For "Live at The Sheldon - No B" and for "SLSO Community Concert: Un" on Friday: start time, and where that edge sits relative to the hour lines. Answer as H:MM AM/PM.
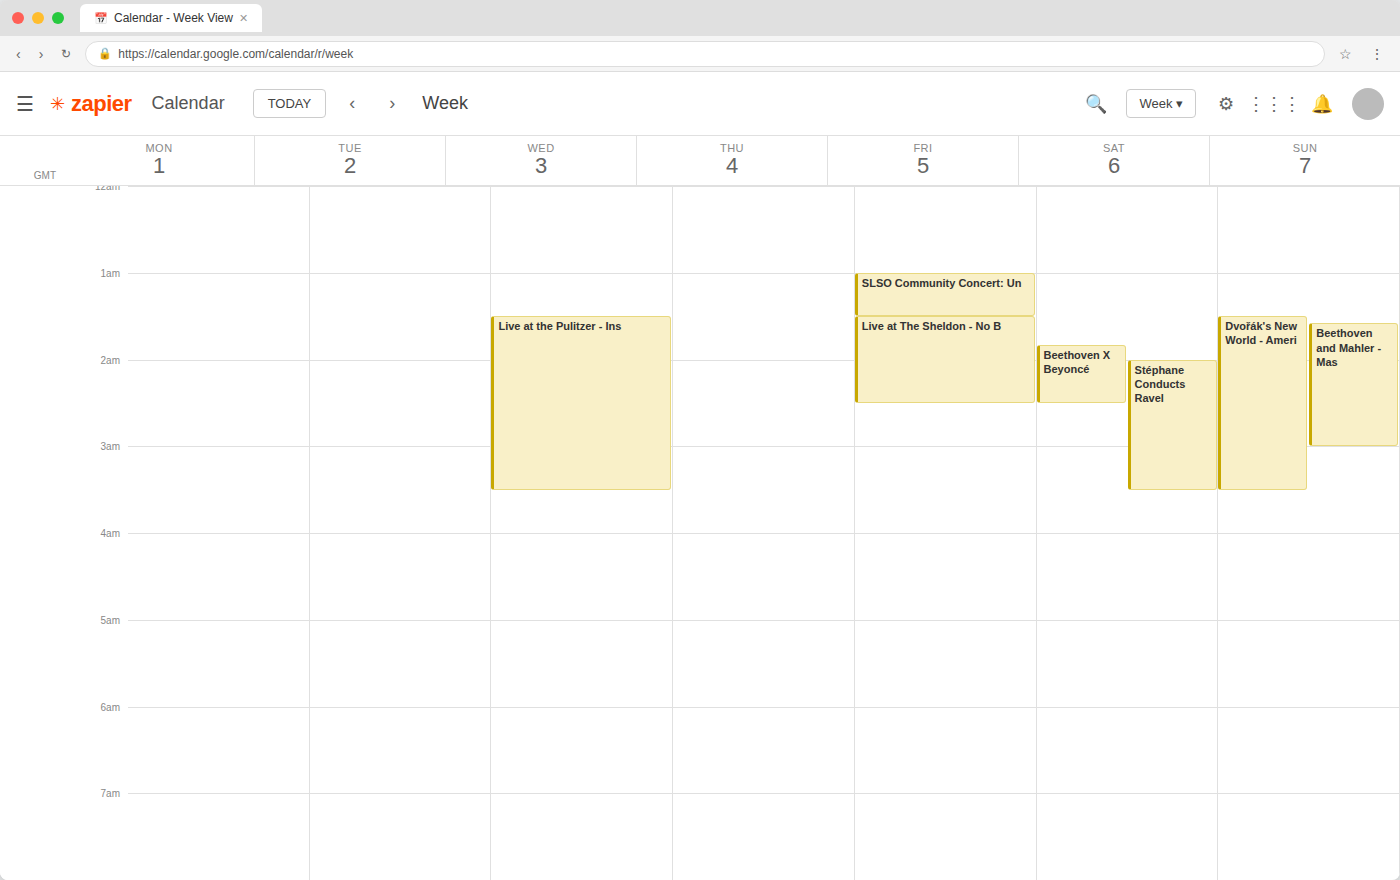
"Live at The Sheldon - No B": 1:30 AM, halfway between the 1 AM and 2 AM lines. "SLSO Community Concert: Un": 1:00 AM, exactly on the 1 AM line.